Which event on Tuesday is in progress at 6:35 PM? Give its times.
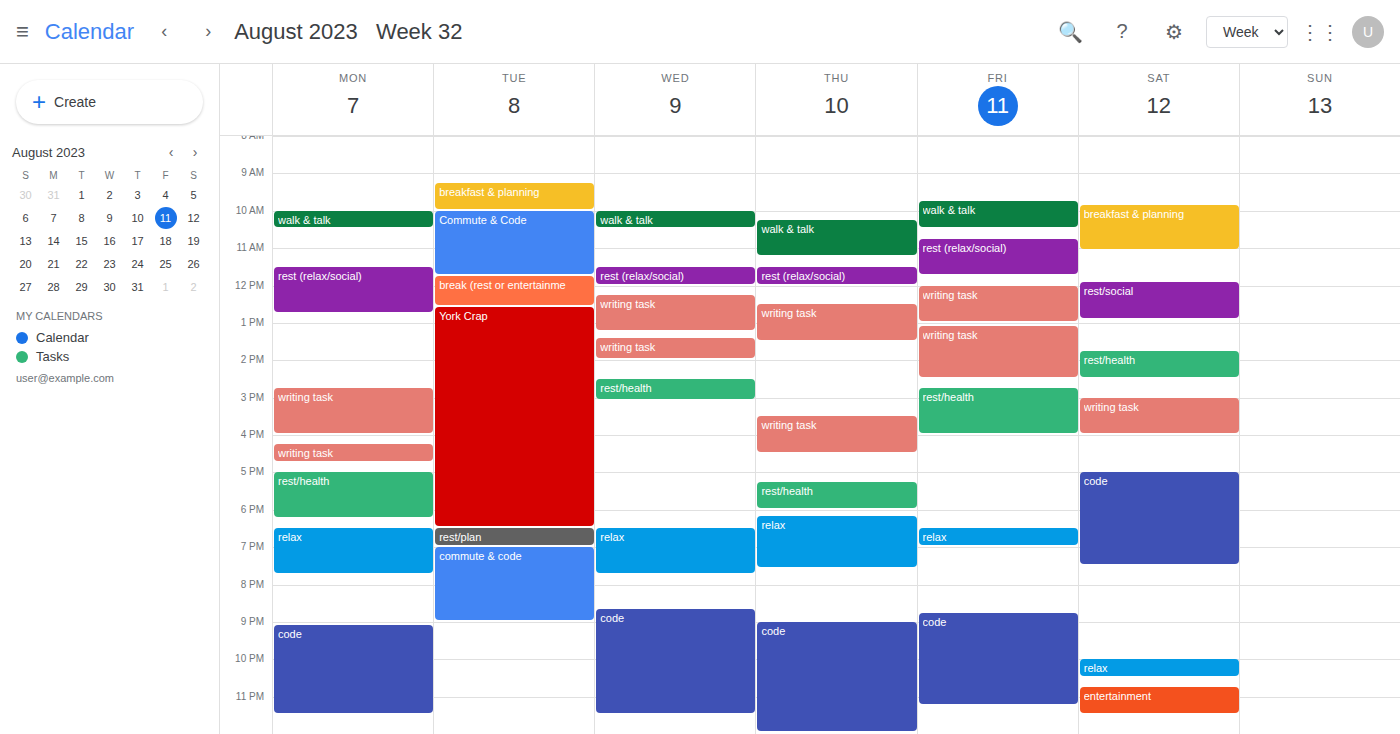
"rest/plan", 6:30 PM to 7:00 PM